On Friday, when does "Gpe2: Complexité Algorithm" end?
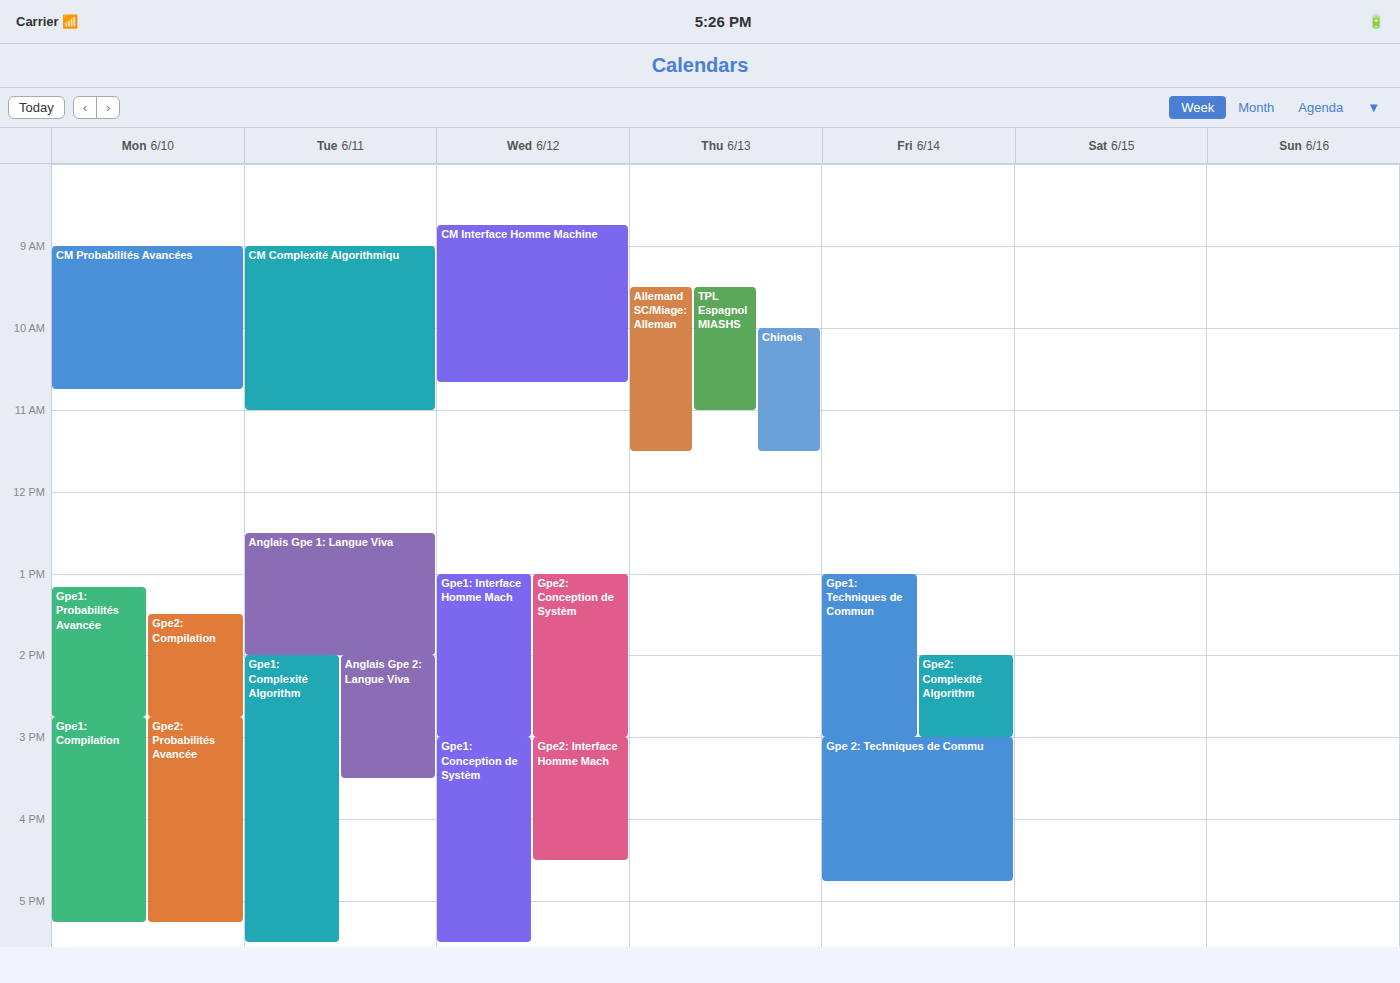
3:00 PM